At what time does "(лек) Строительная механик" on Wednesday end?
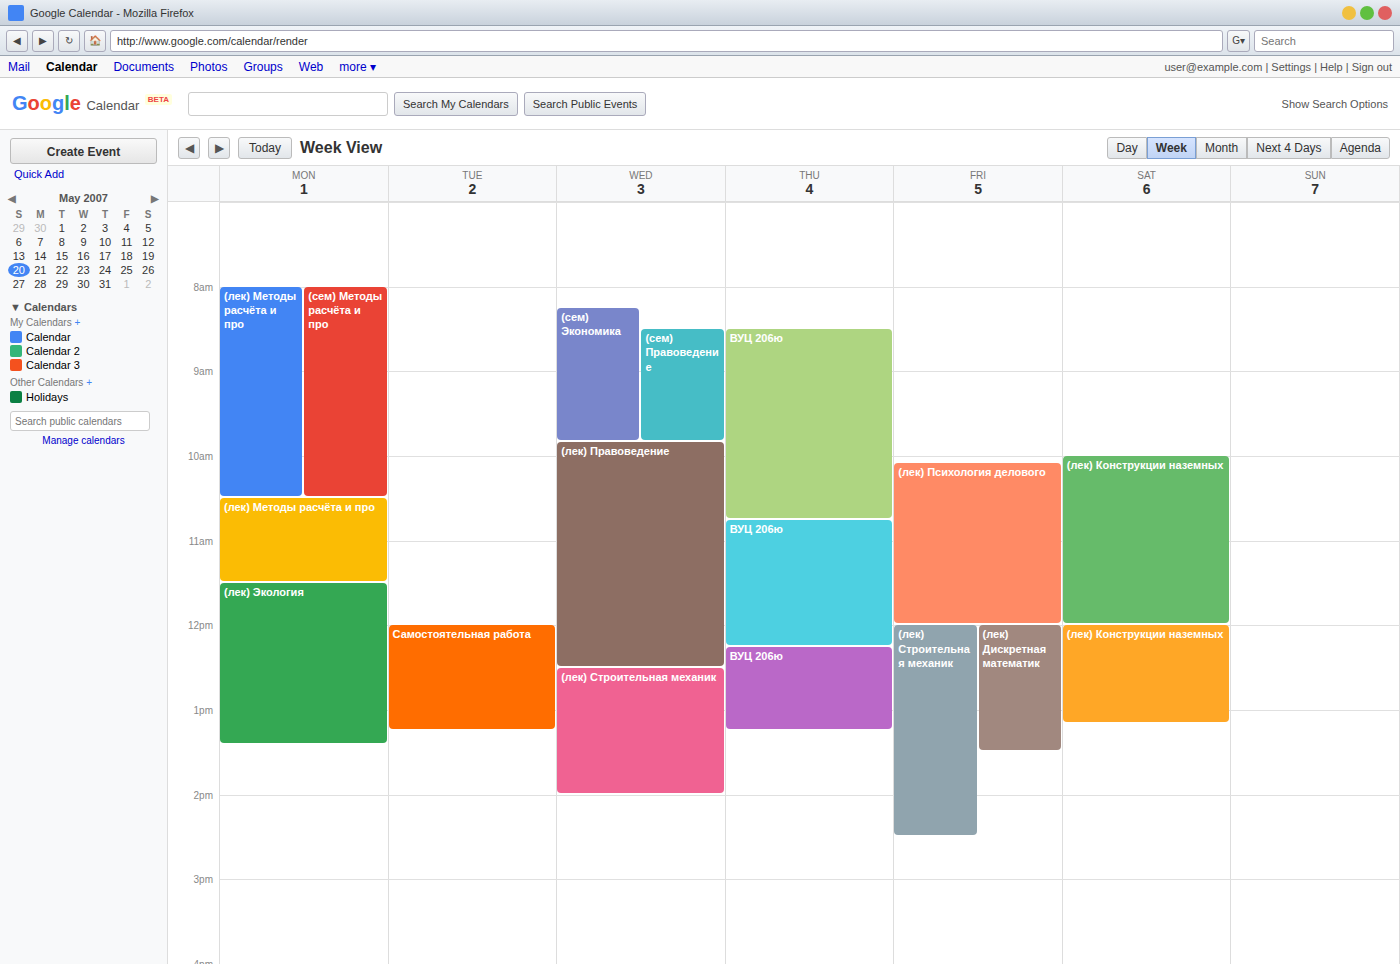
2:00 PM